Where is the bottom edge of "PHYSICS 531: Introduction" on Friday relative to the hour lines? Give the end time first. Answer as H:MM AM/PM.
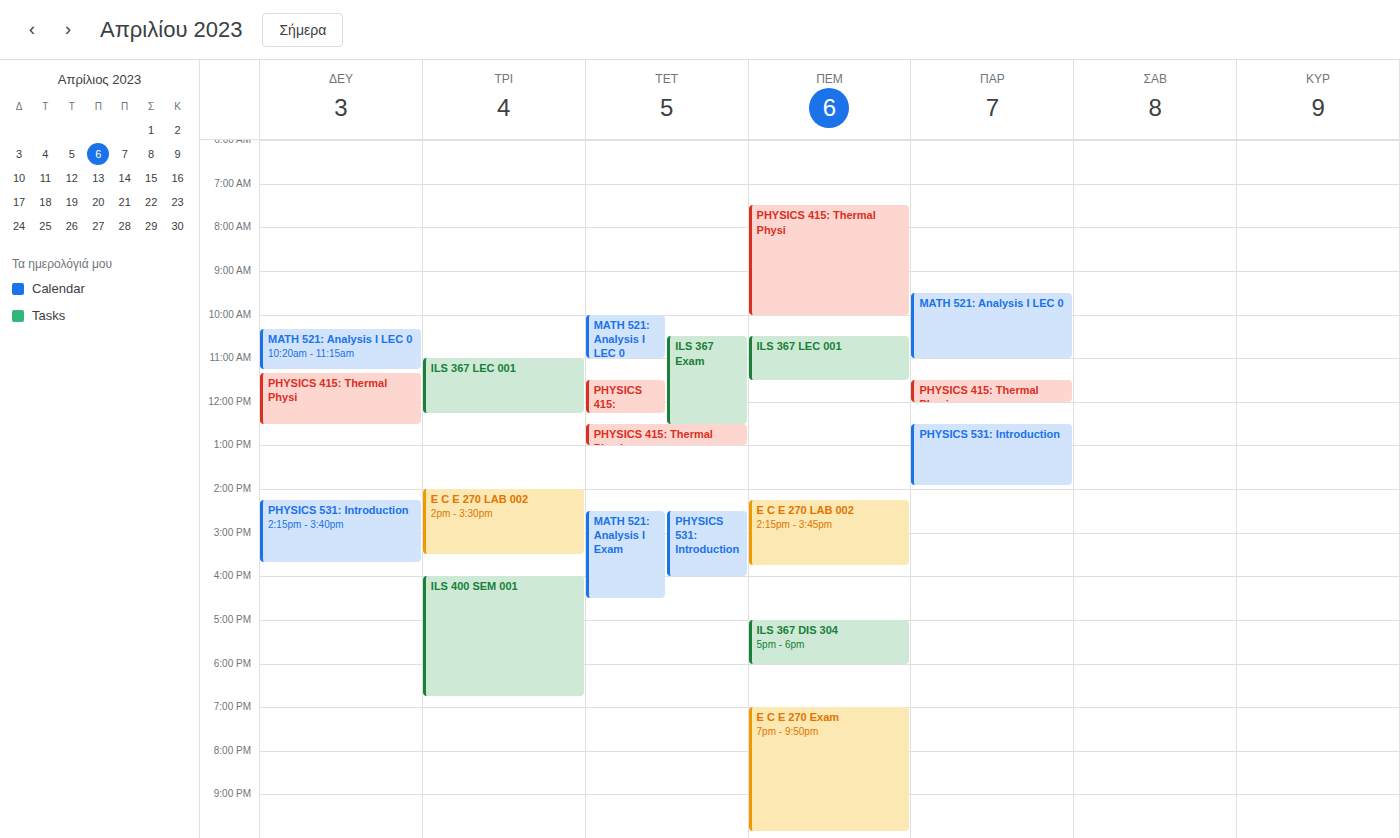
1:55 PM -- neither: 55 minutes below the 1 PM line and 5 minutes above the 2 PM line.